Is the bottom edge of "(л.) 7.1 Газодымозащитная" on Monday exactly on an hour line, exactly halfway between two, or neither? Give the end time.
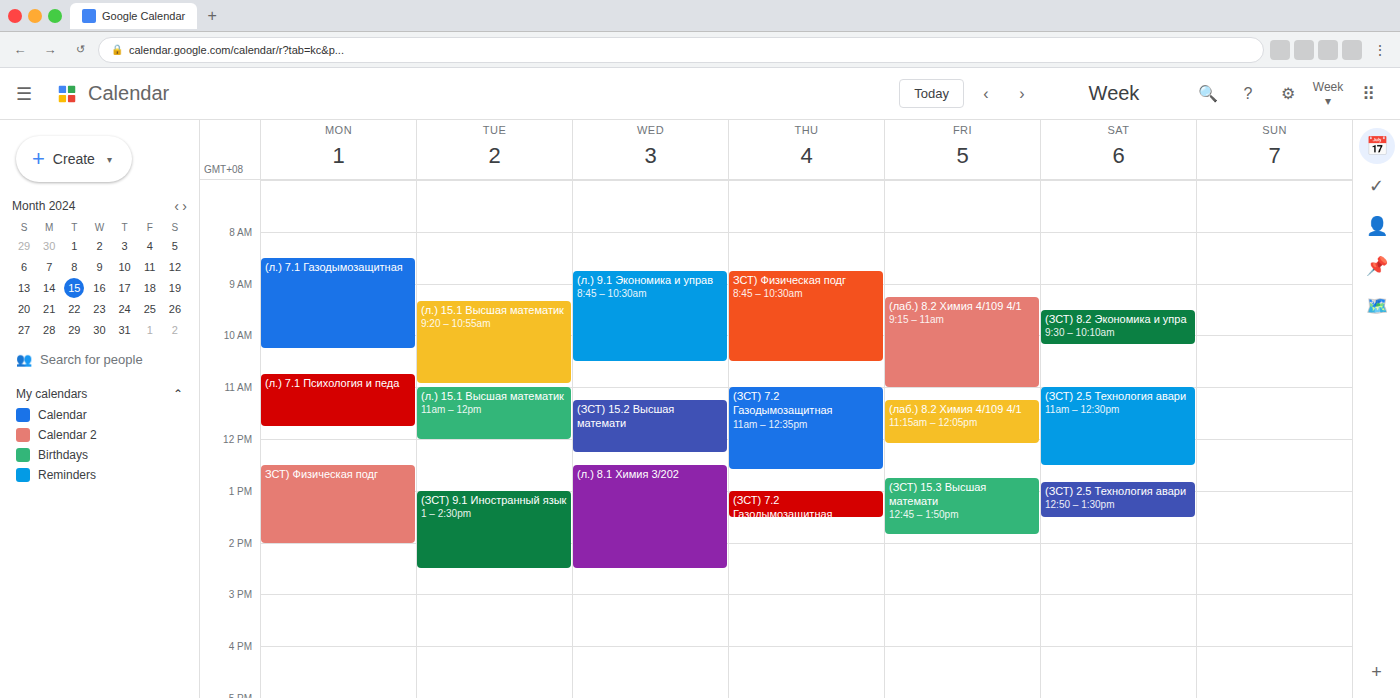
10:15 -- neither: a quarter of the way from the 10:00 line to the 11:00 line.